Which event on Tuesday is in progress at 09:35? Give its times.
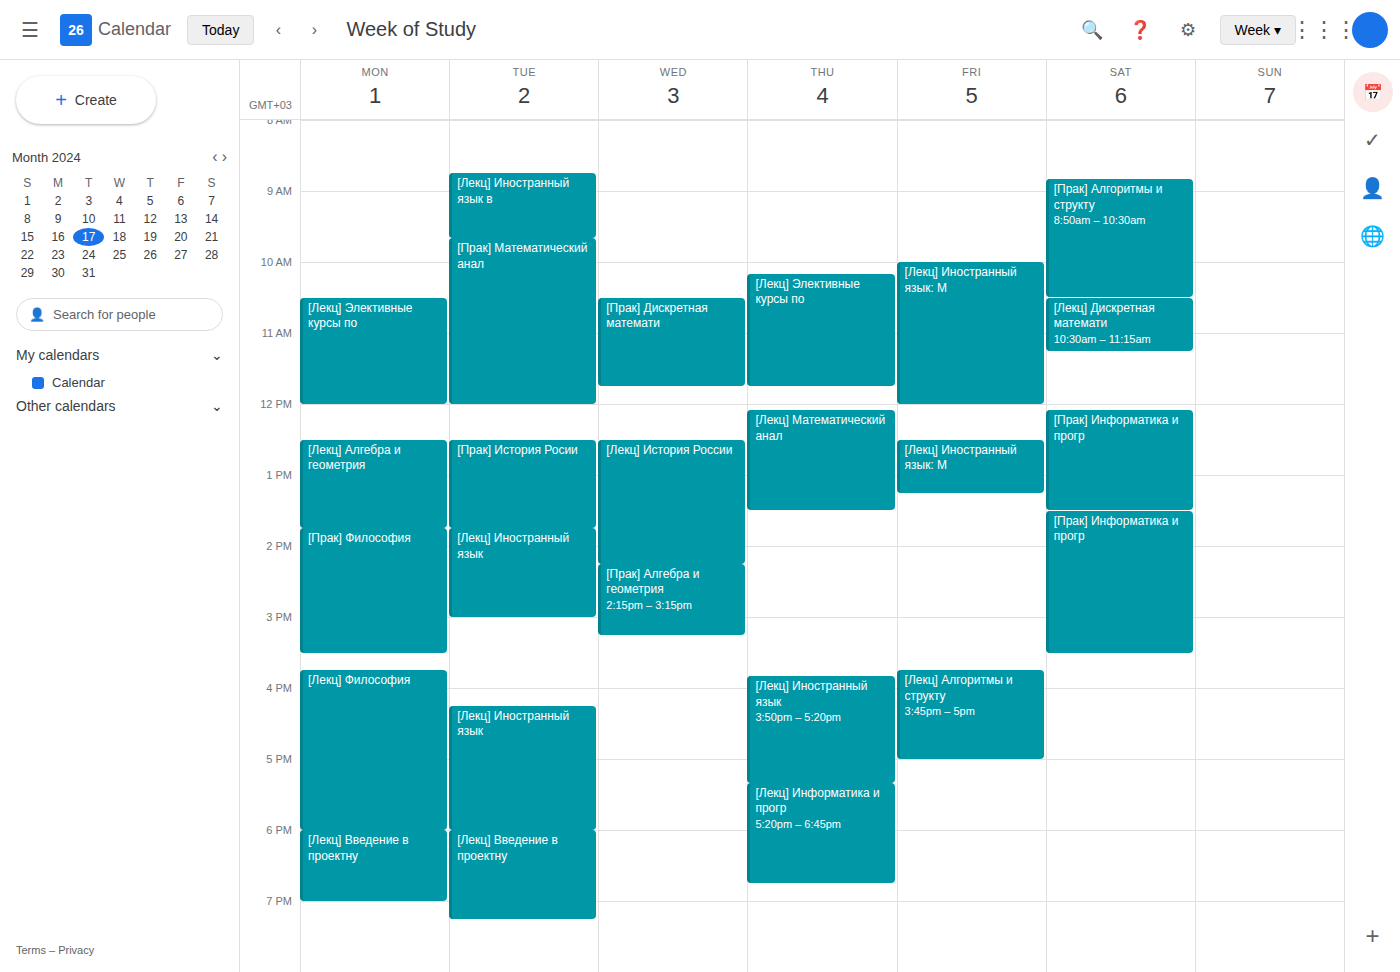
"[Лекц] Иностранный язык в", 08:45 to 09:40